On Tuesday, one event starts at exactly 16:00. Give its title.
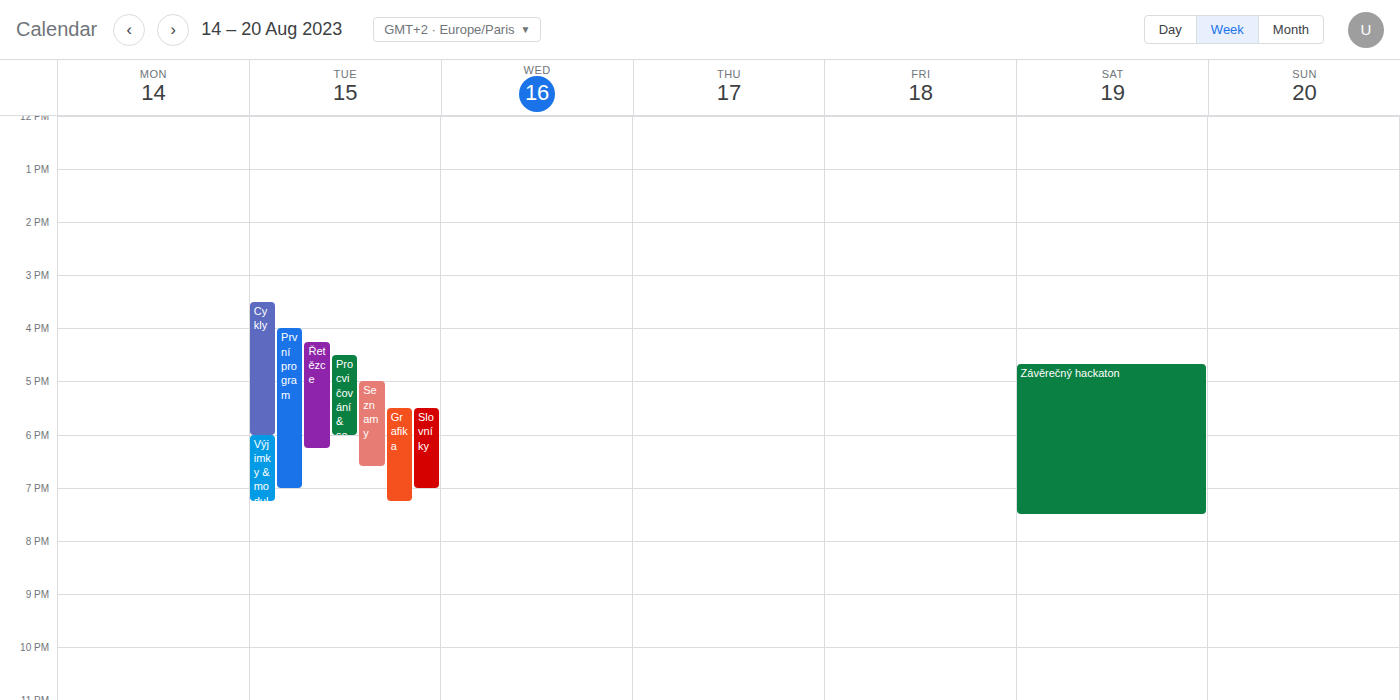
"První program"